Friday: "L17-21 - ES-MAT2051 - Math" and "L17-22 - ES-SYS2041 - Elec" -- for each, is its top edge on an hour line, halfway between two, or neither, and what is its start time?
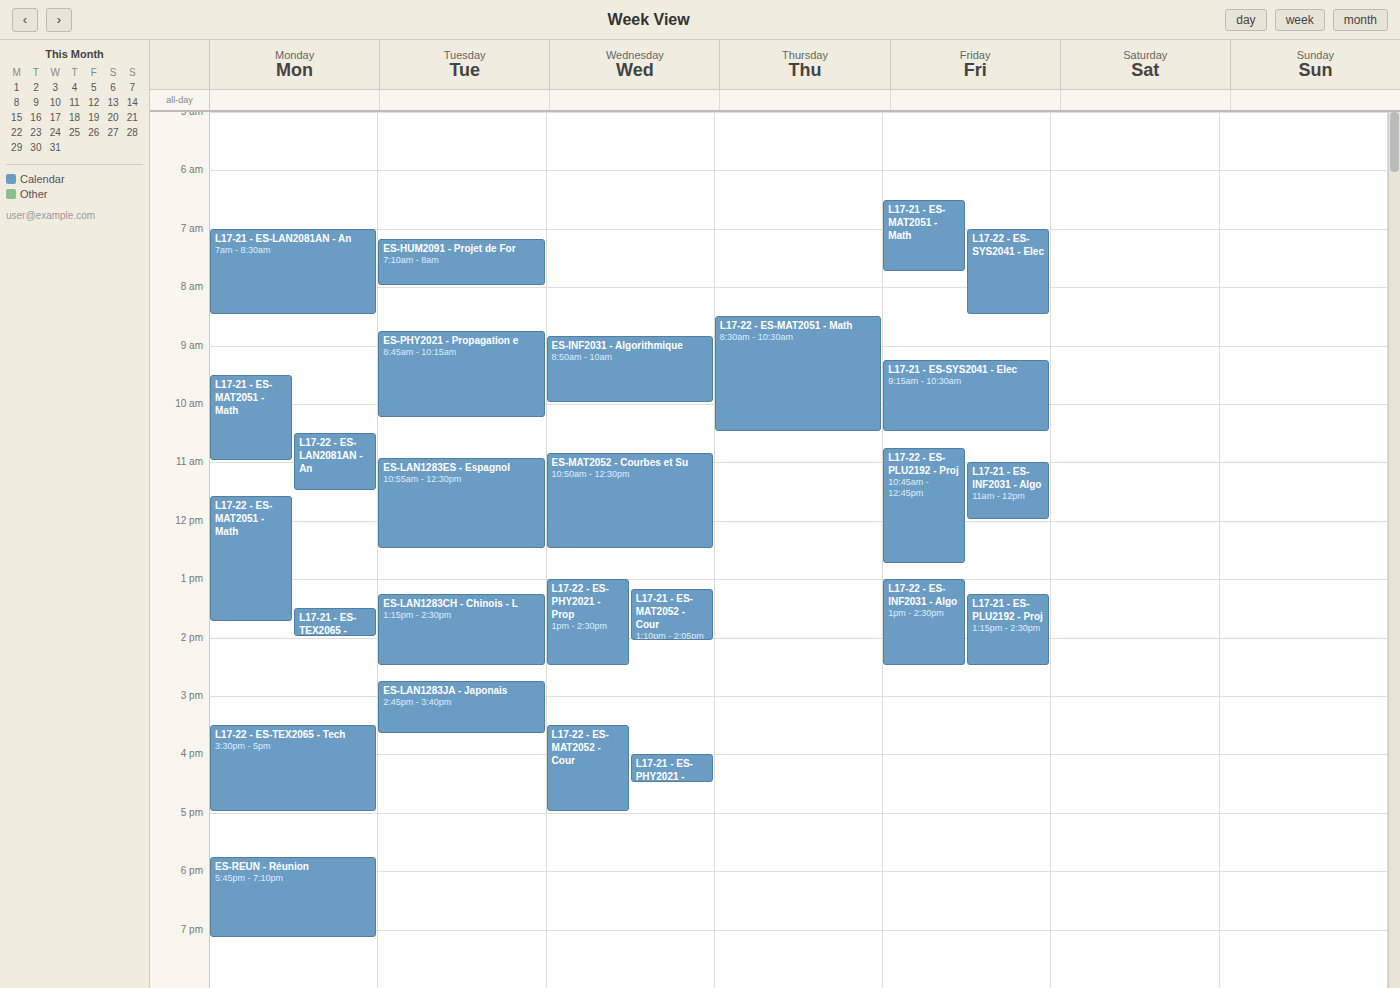
"L17-21 - ES-MAT2051 - Math": 6:30 AM, halfway between the 6 AM and 7 AM lines. "L17-22 - ES-SYS2041 - Elec": 7:00 AM, exactly on the 7 AM line.